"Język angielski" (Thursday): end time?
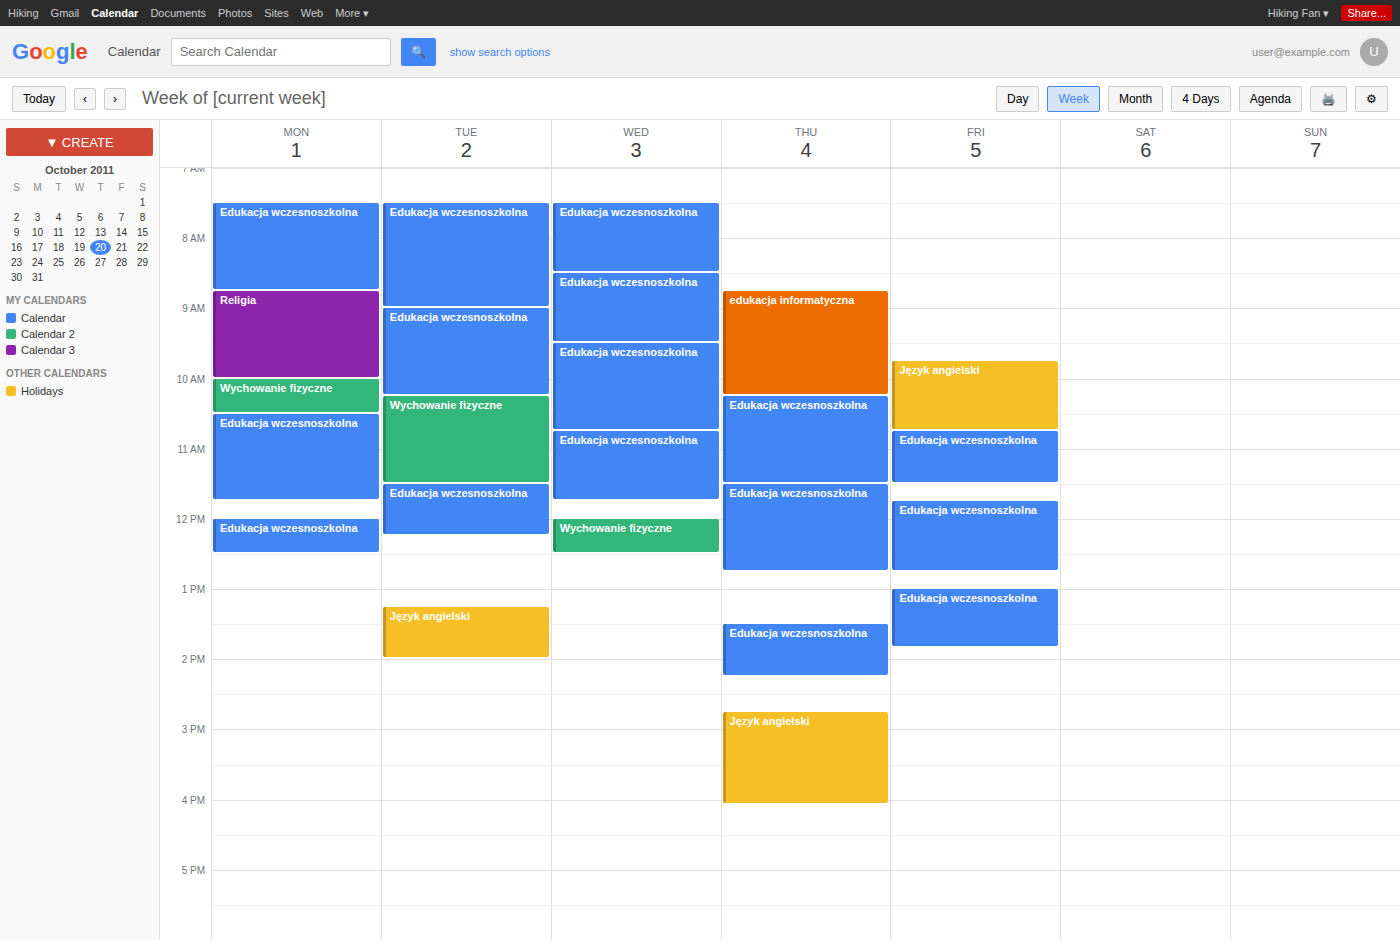
4:05 PM